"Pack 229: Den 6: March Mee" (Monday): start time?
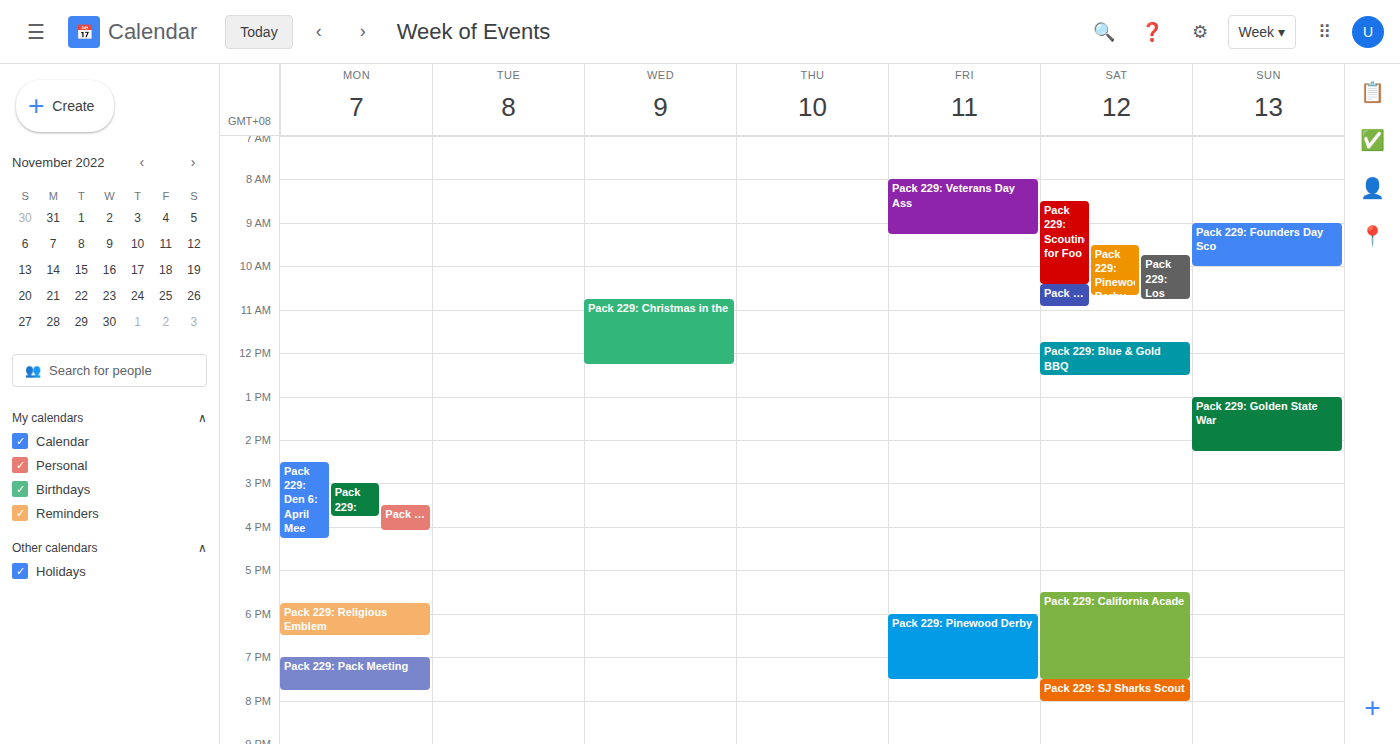
3:30 PM